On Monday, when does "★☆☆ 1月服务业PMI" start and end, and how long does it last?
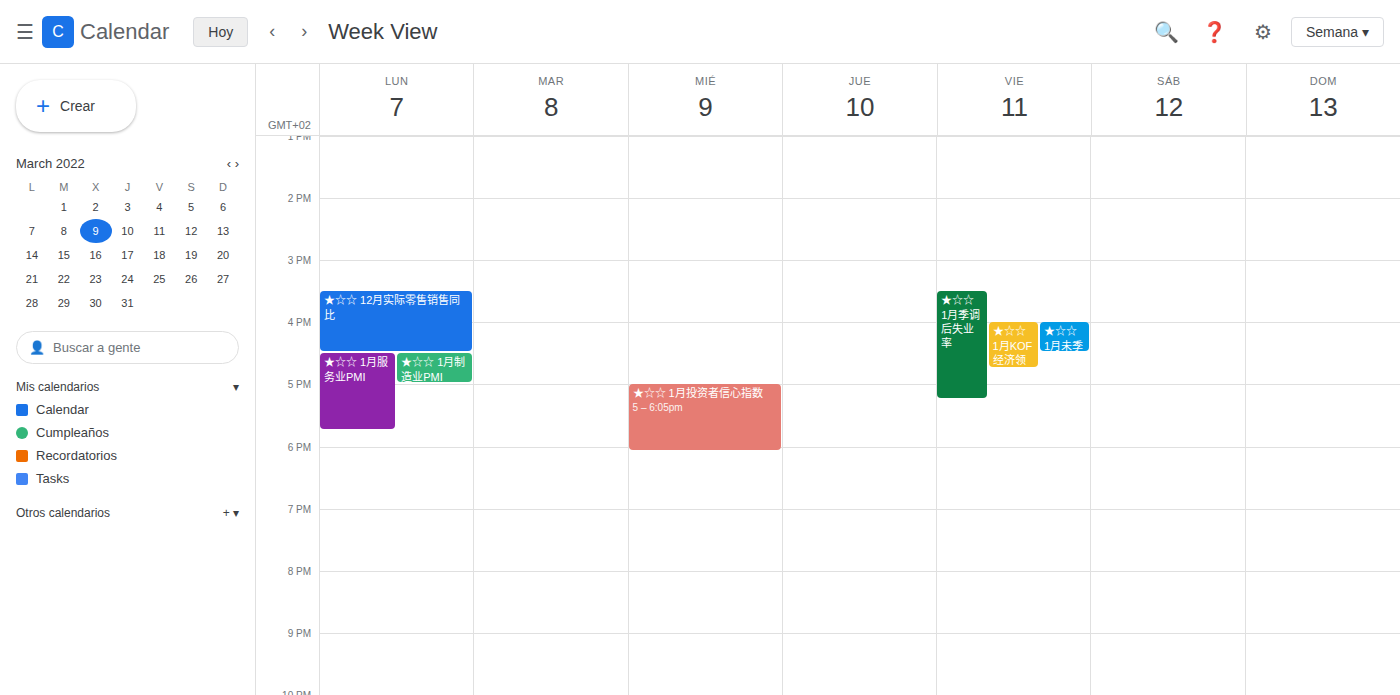
4:30 PM to 5:45 PM, 1 hour 15 minutes